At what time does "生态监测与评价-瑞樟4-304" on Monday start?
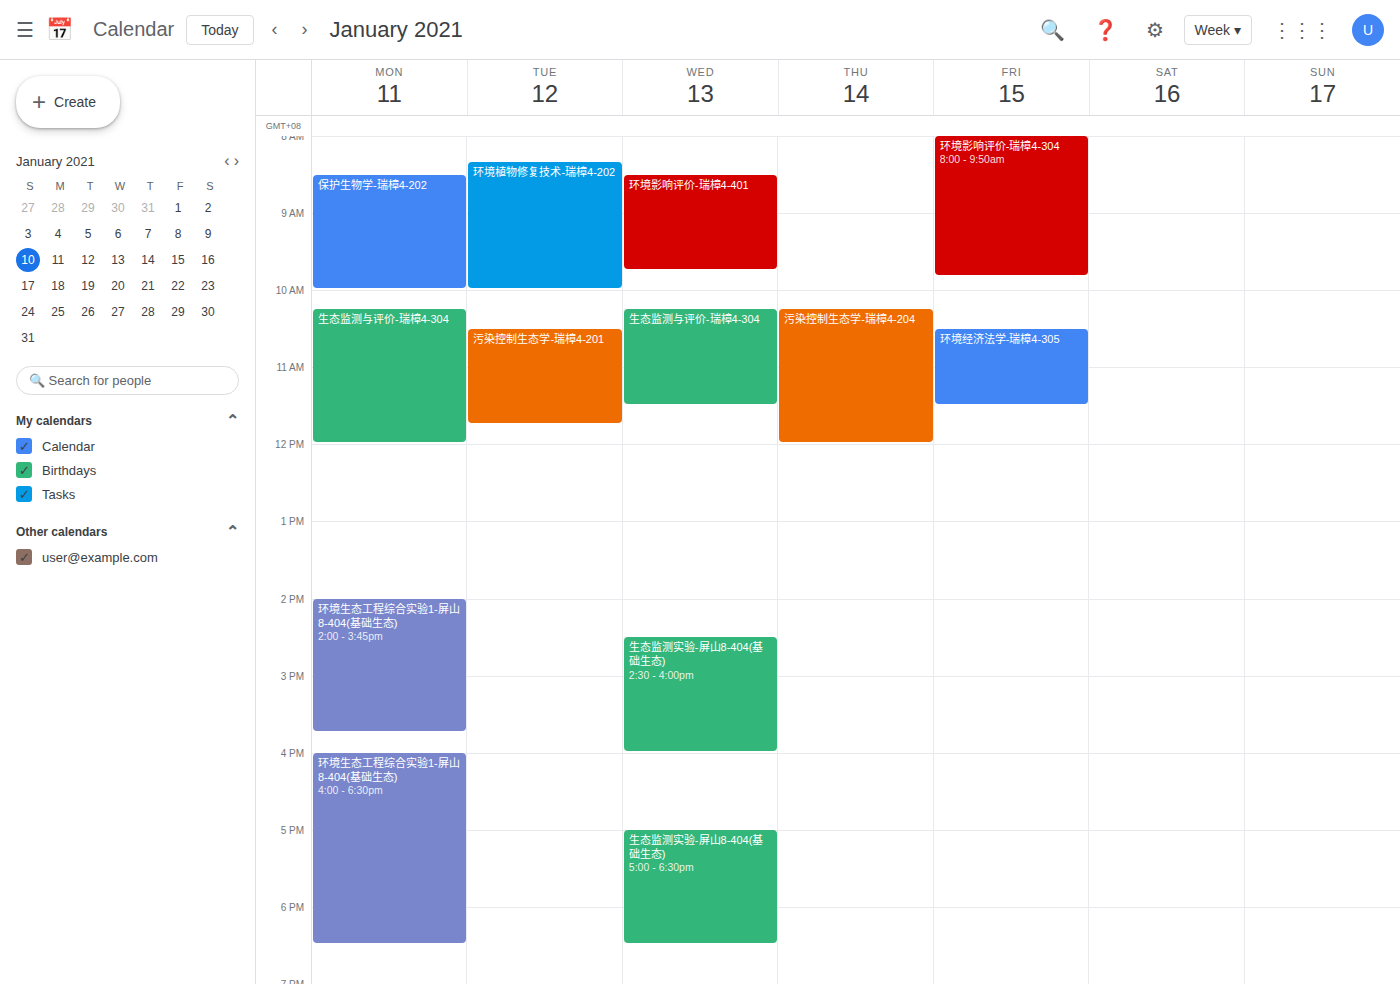
10:15 AM